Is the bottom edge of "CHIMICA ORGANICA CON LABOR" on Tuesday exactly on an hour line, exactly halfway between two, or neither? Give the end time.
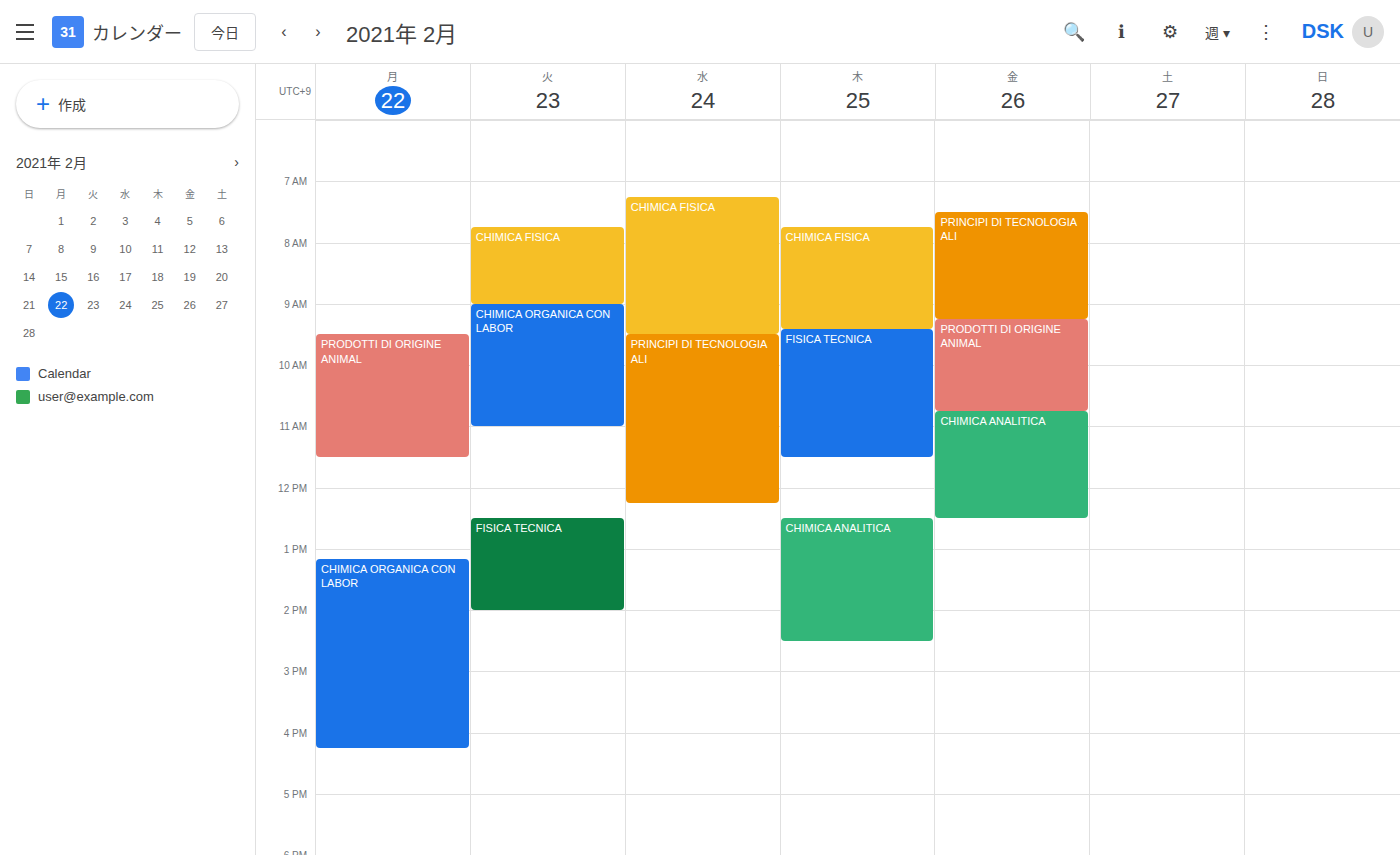
11:00 AM -- exactly on the 11 AM line.